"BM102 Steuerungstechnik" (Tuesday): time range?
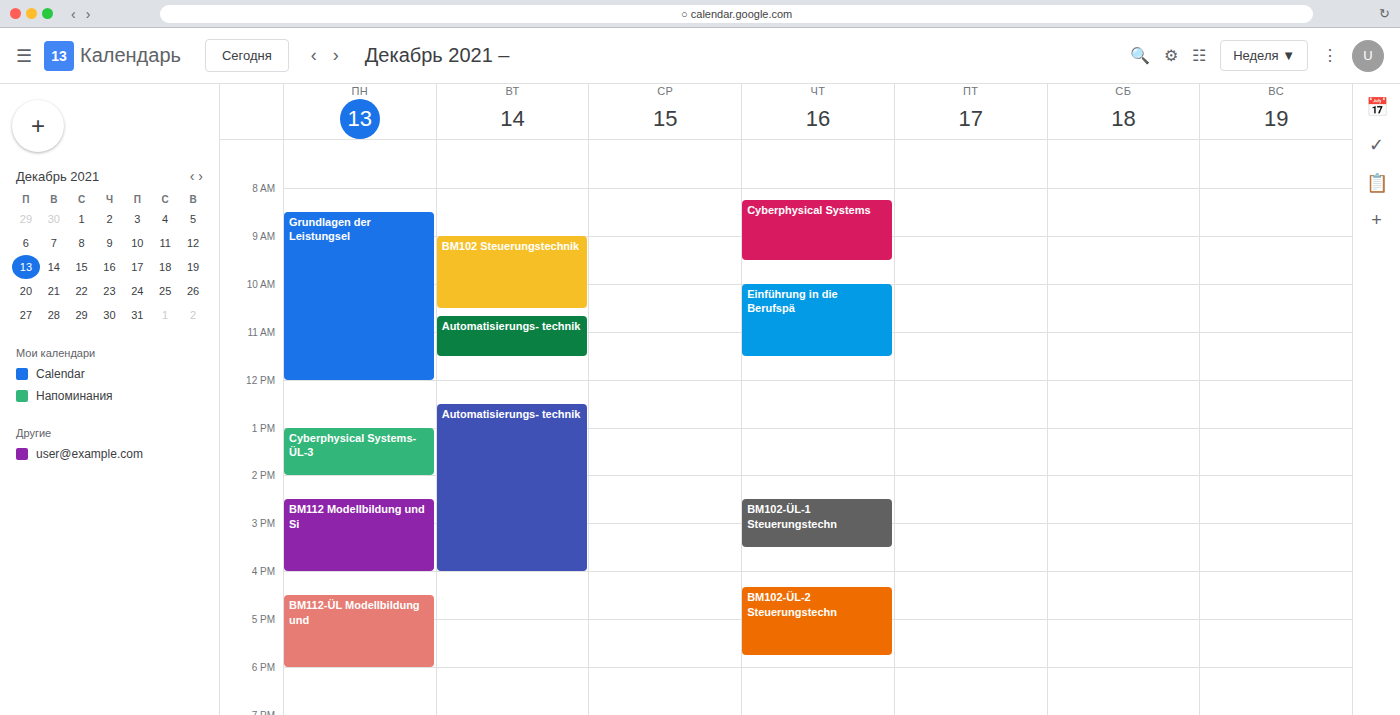
9:00 AM to 10:30 AM